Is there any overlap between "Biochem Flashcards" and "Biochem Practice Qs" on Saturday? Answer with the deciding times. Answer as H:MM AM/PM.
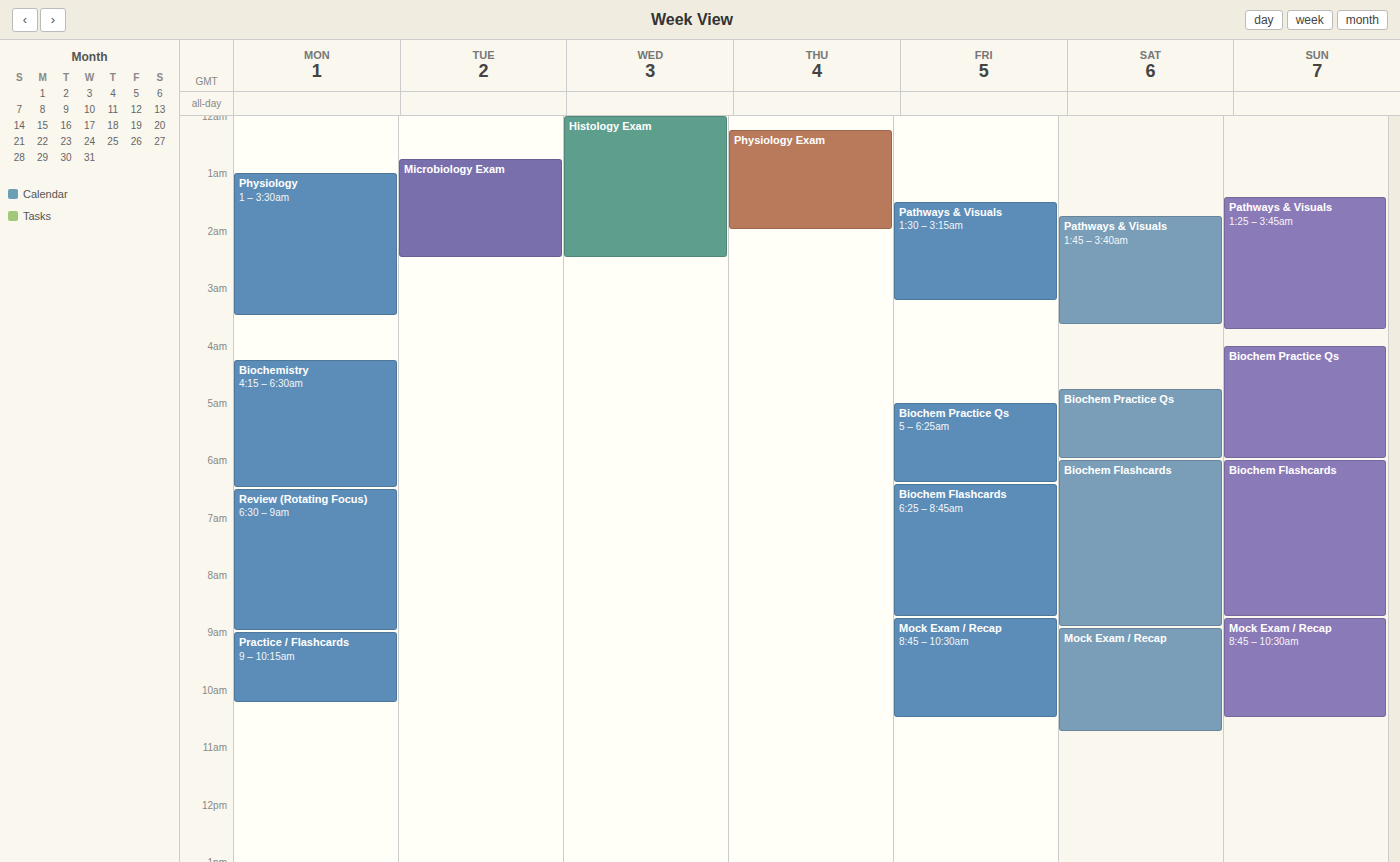
"Biochem Practice Qs" ends at 6:00 AM, exactly when "Biochem Flashcards" starts -- they touch but do not overlap.